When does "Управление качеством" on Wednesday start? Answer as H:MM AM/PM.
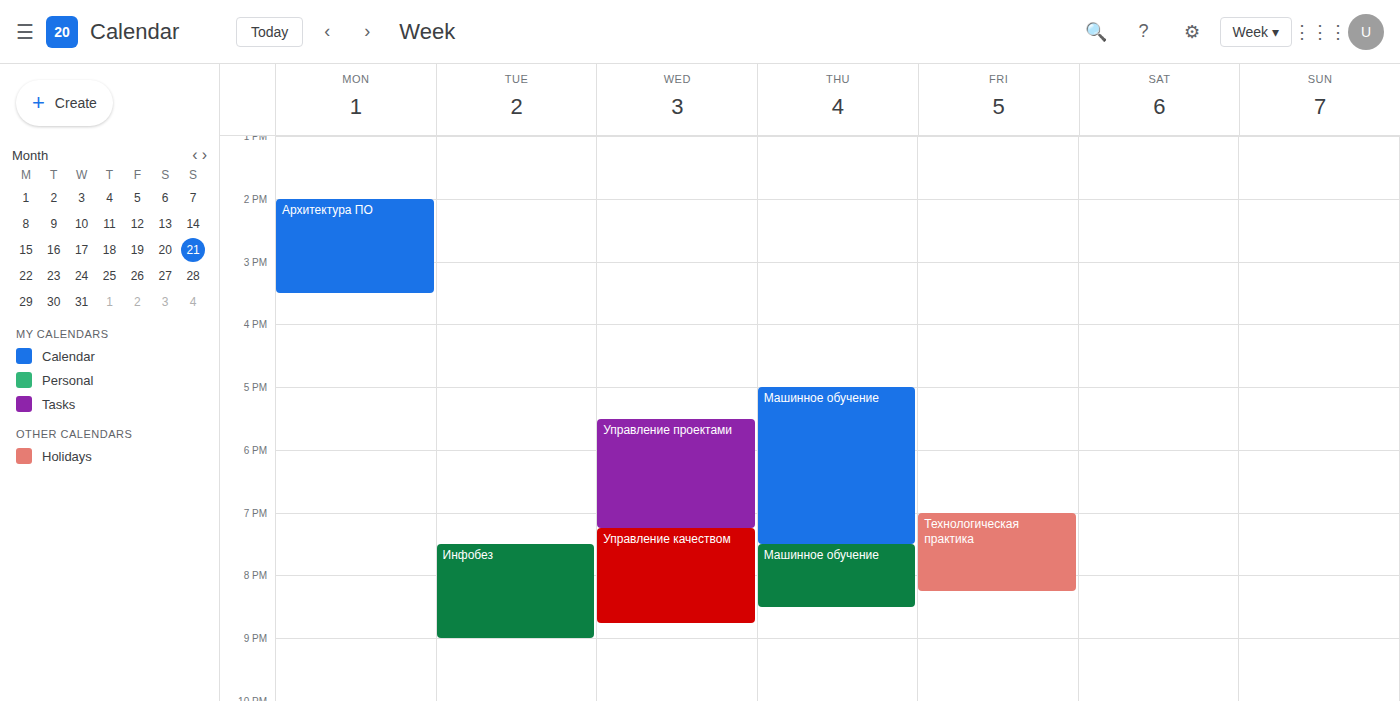
7:15 PM